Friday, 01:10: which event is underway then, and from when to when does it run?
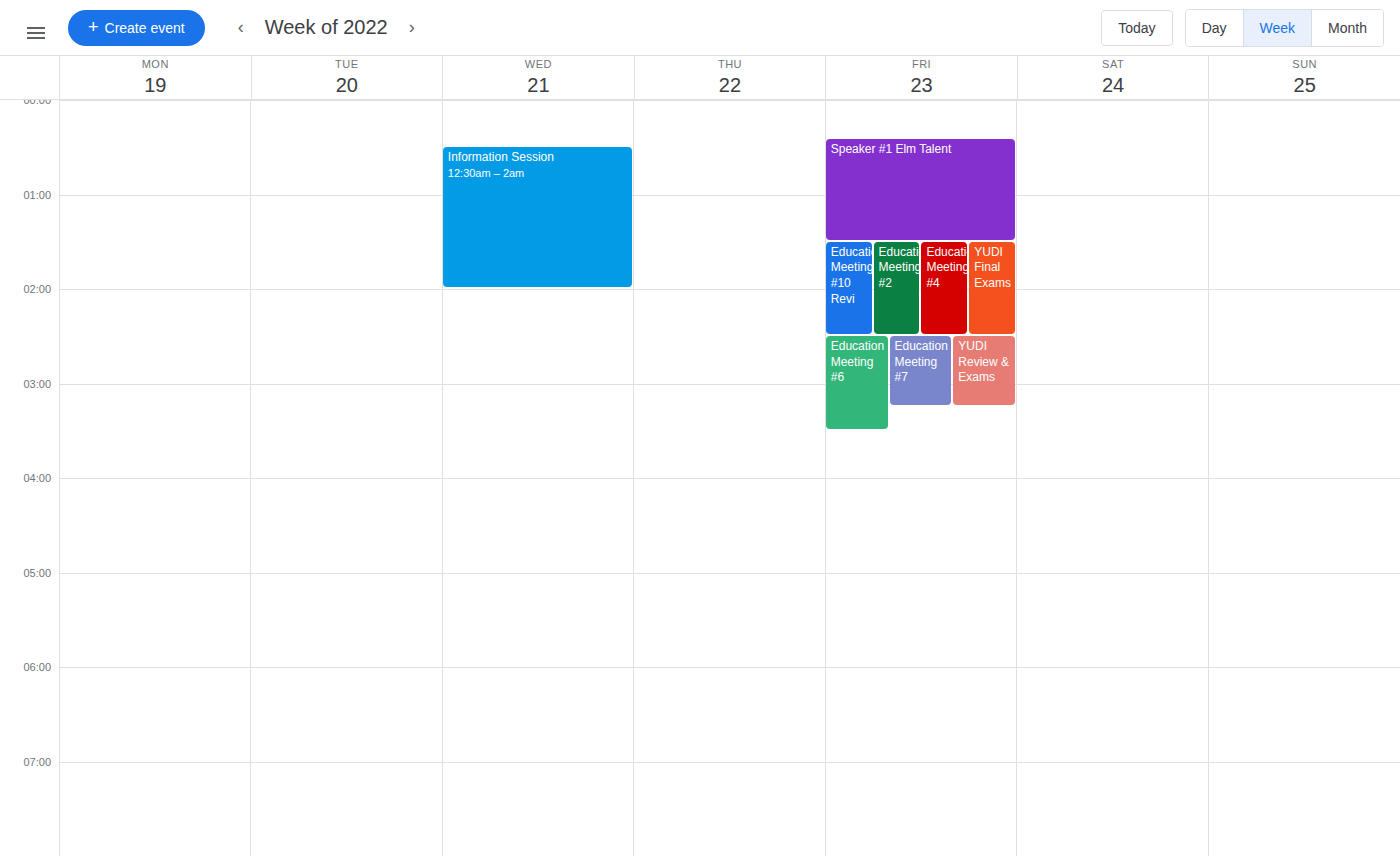
"Speaker #1 Elm Talent", 00:25 to 01:30